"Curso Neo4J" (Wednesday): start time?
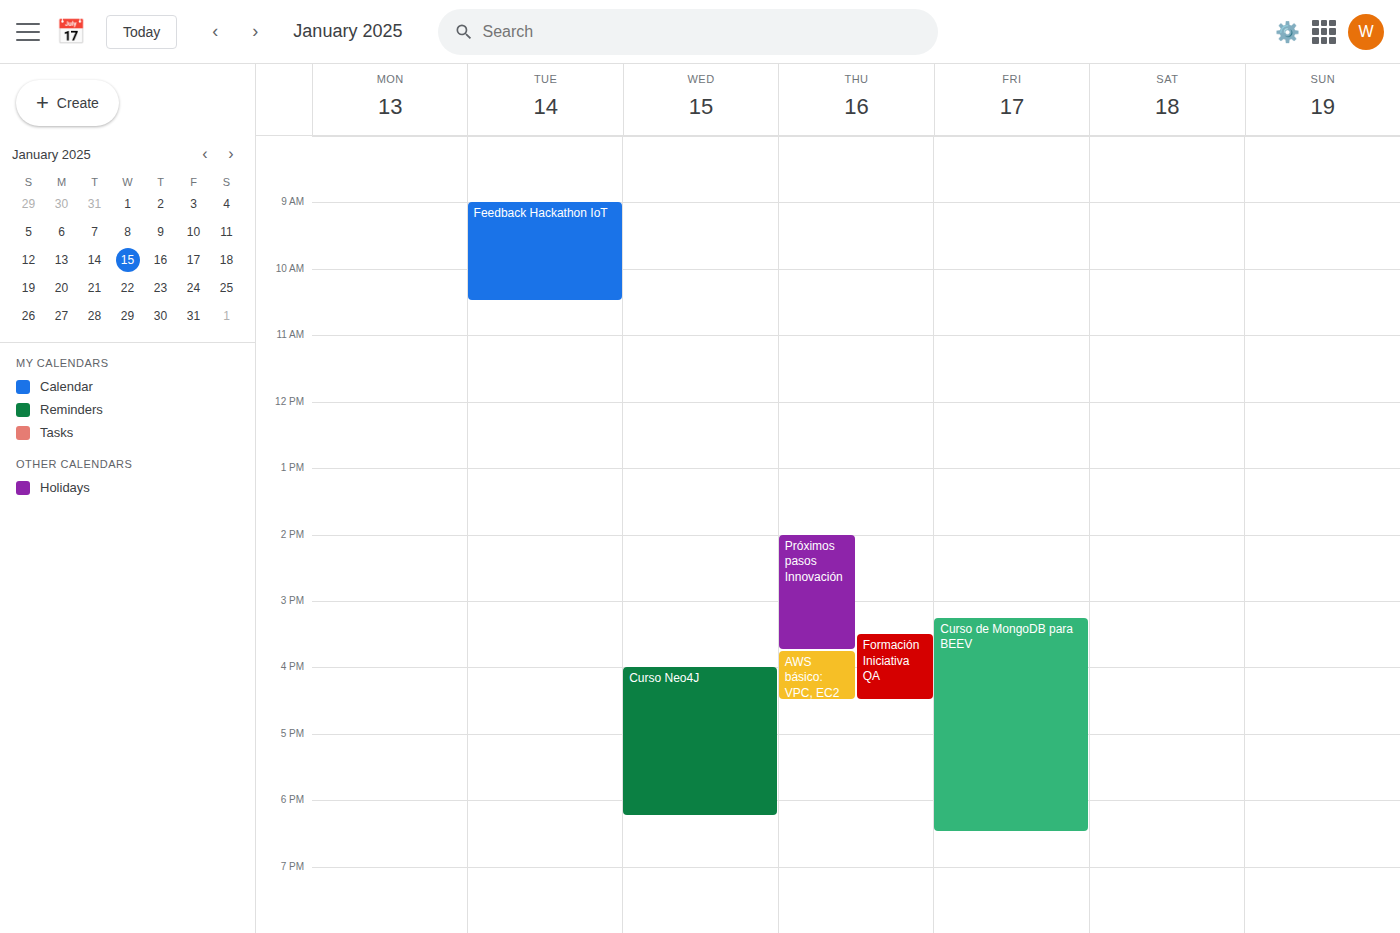
4:00 PM